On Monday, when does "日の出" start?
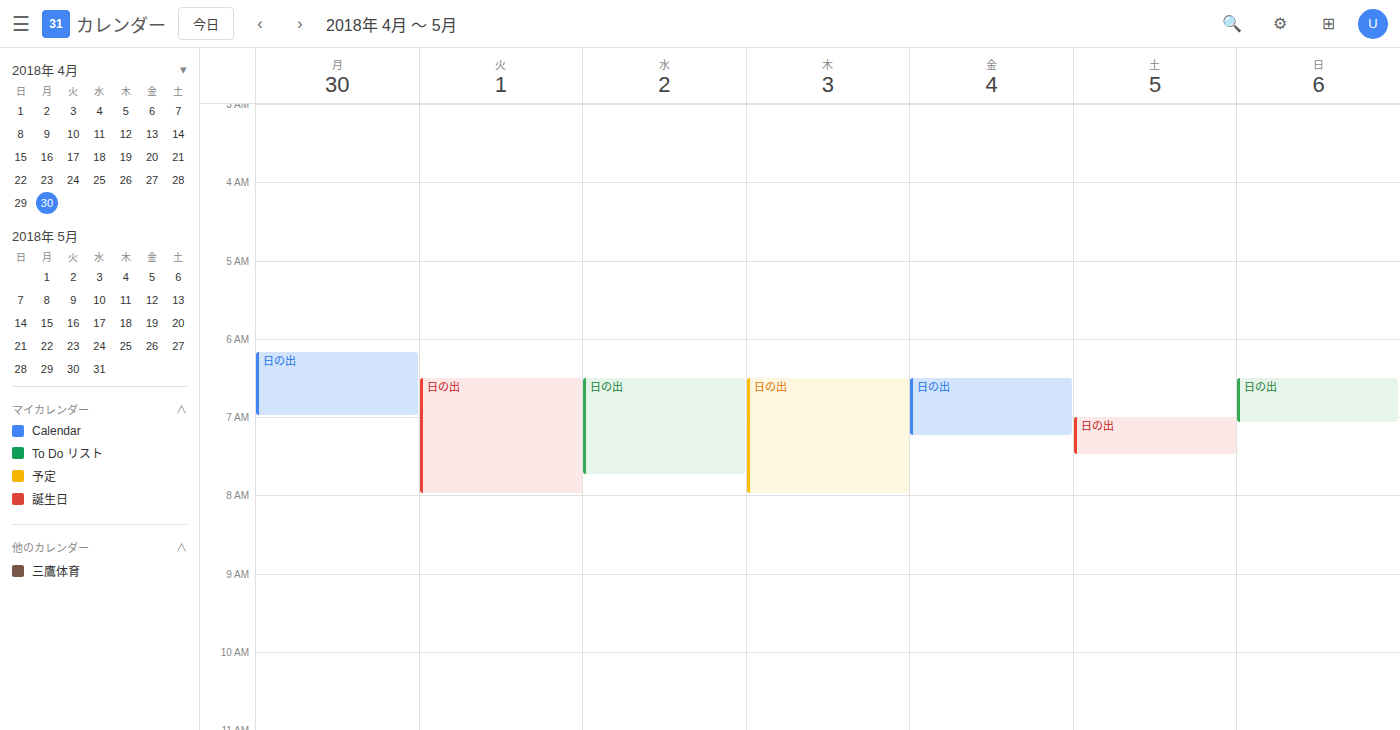
06:10